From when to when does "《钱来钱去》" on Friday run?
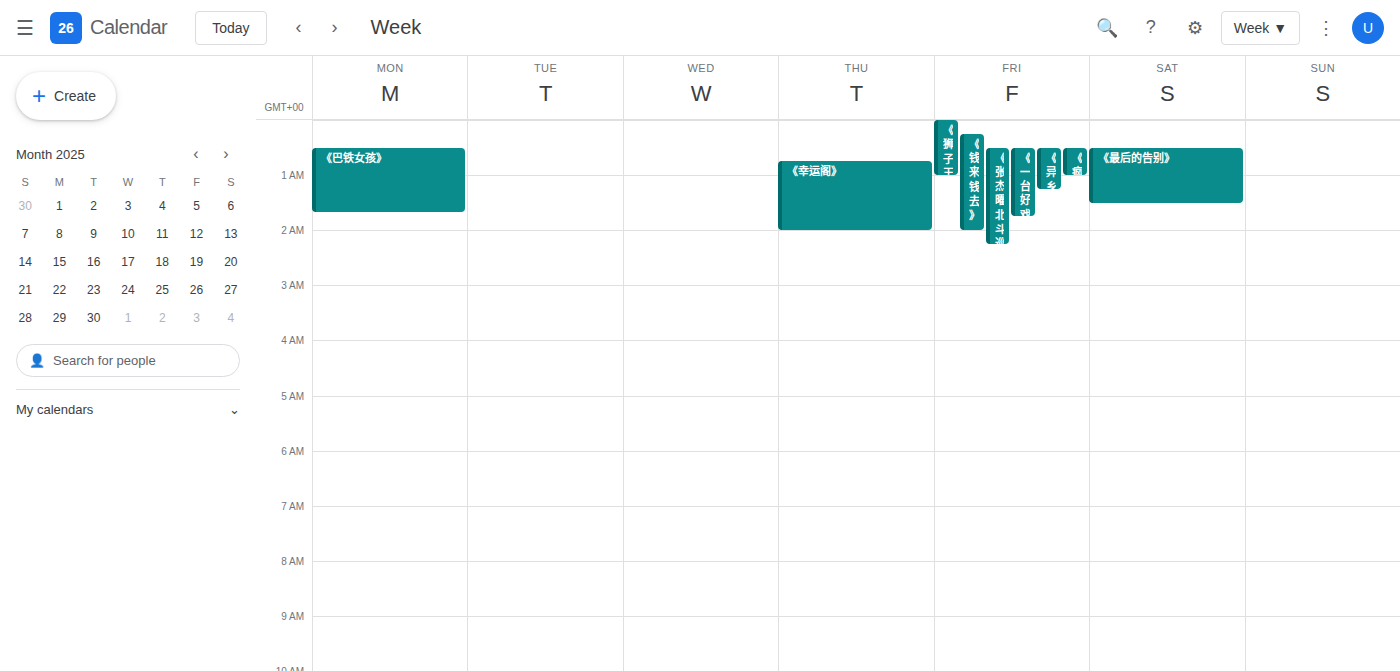
12:15 AM to 2:00 AM